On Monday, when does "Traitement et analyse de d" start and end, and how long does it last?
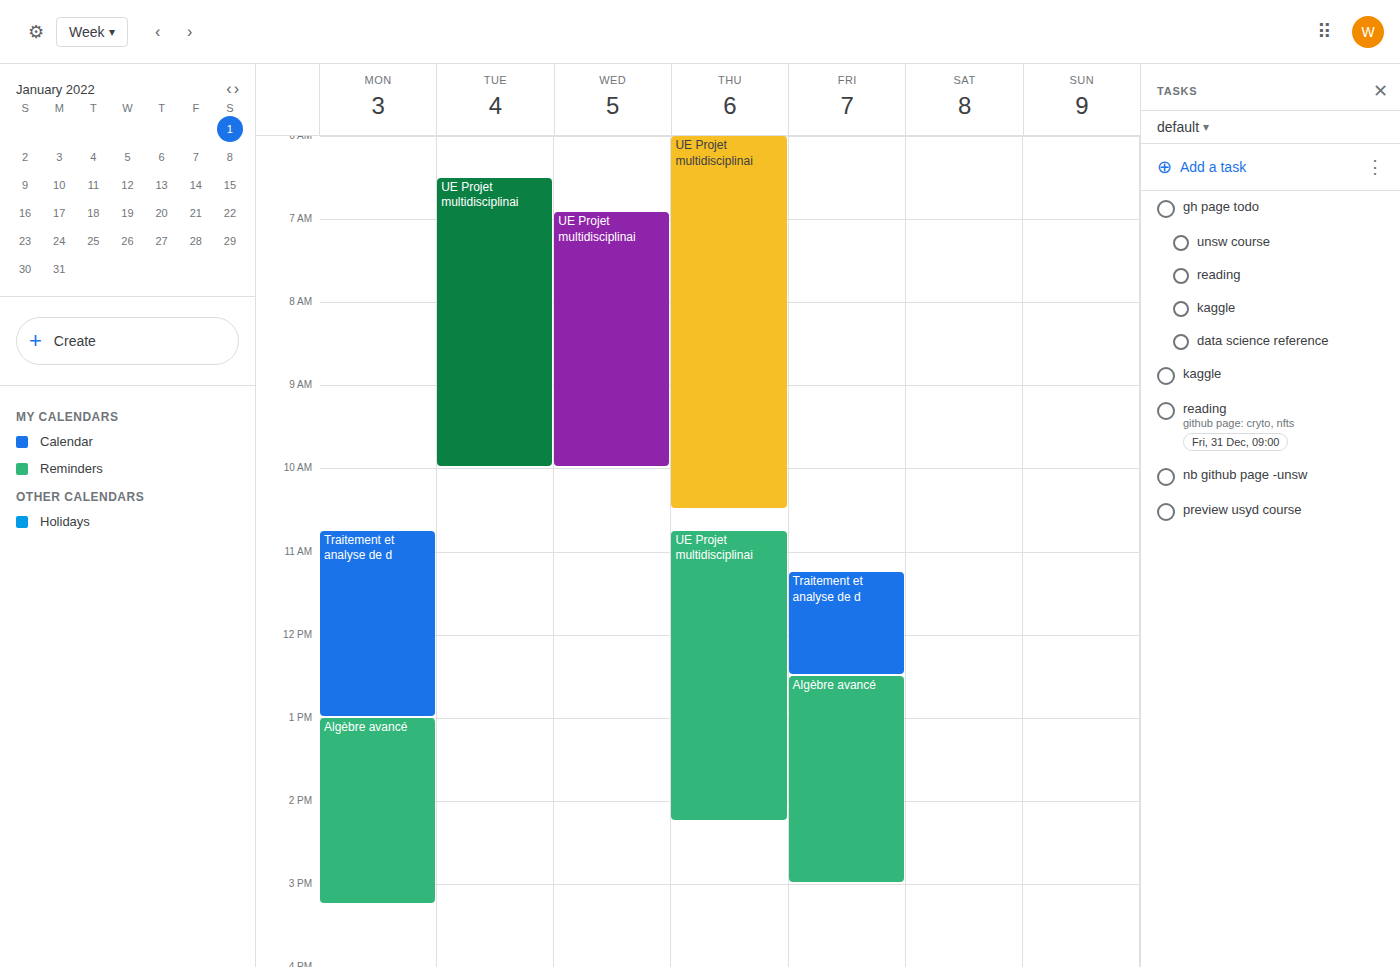
10:45 AM to 1:00 PM, 2 hours 15 minutes